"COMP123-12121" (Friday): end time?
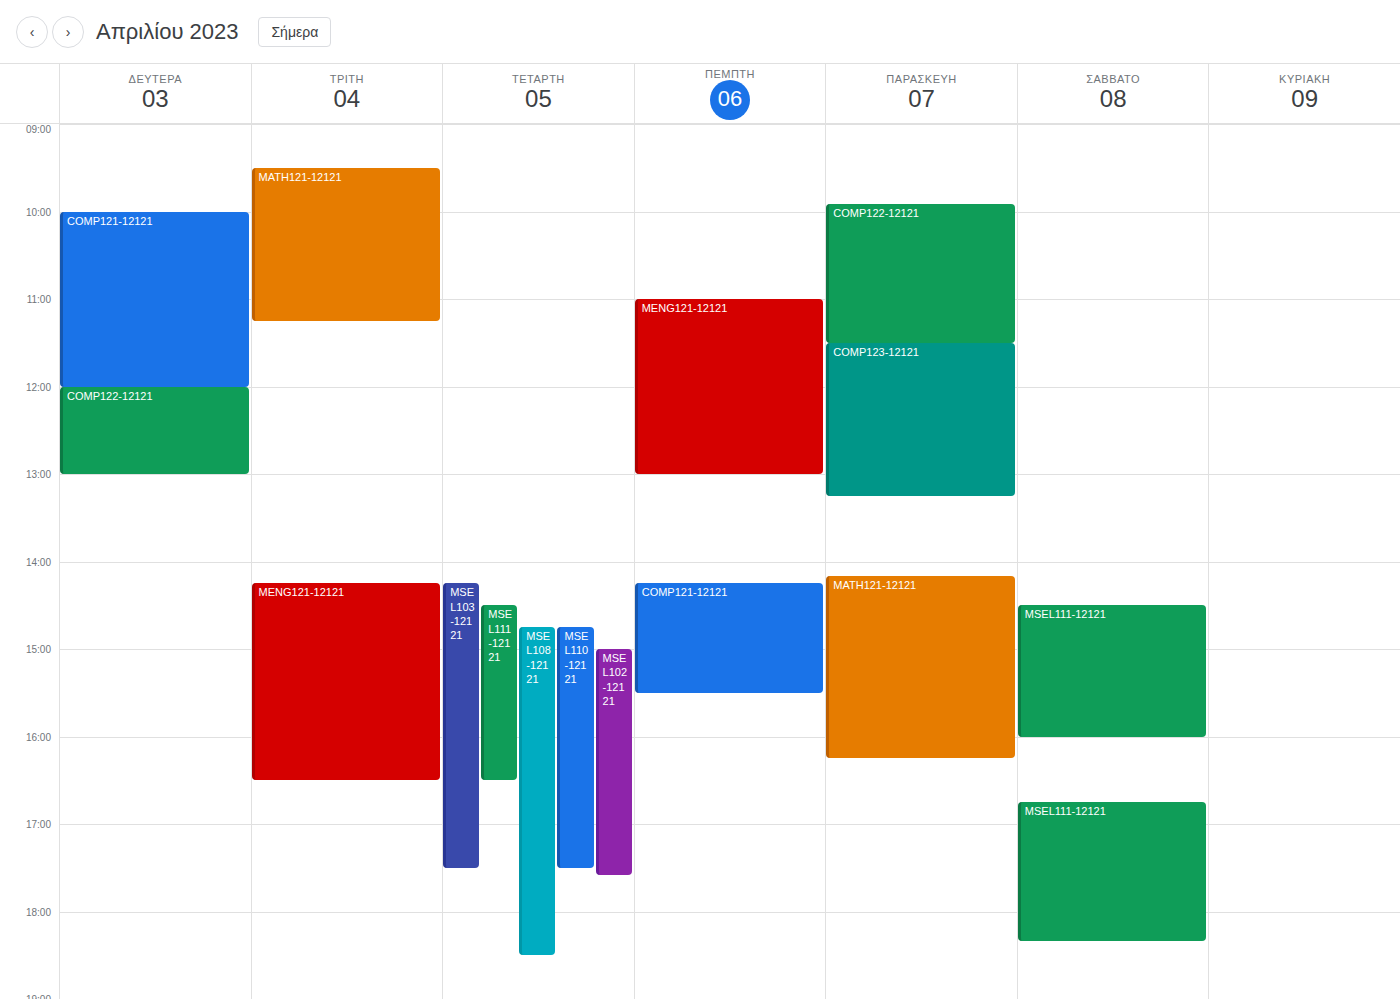
13:15